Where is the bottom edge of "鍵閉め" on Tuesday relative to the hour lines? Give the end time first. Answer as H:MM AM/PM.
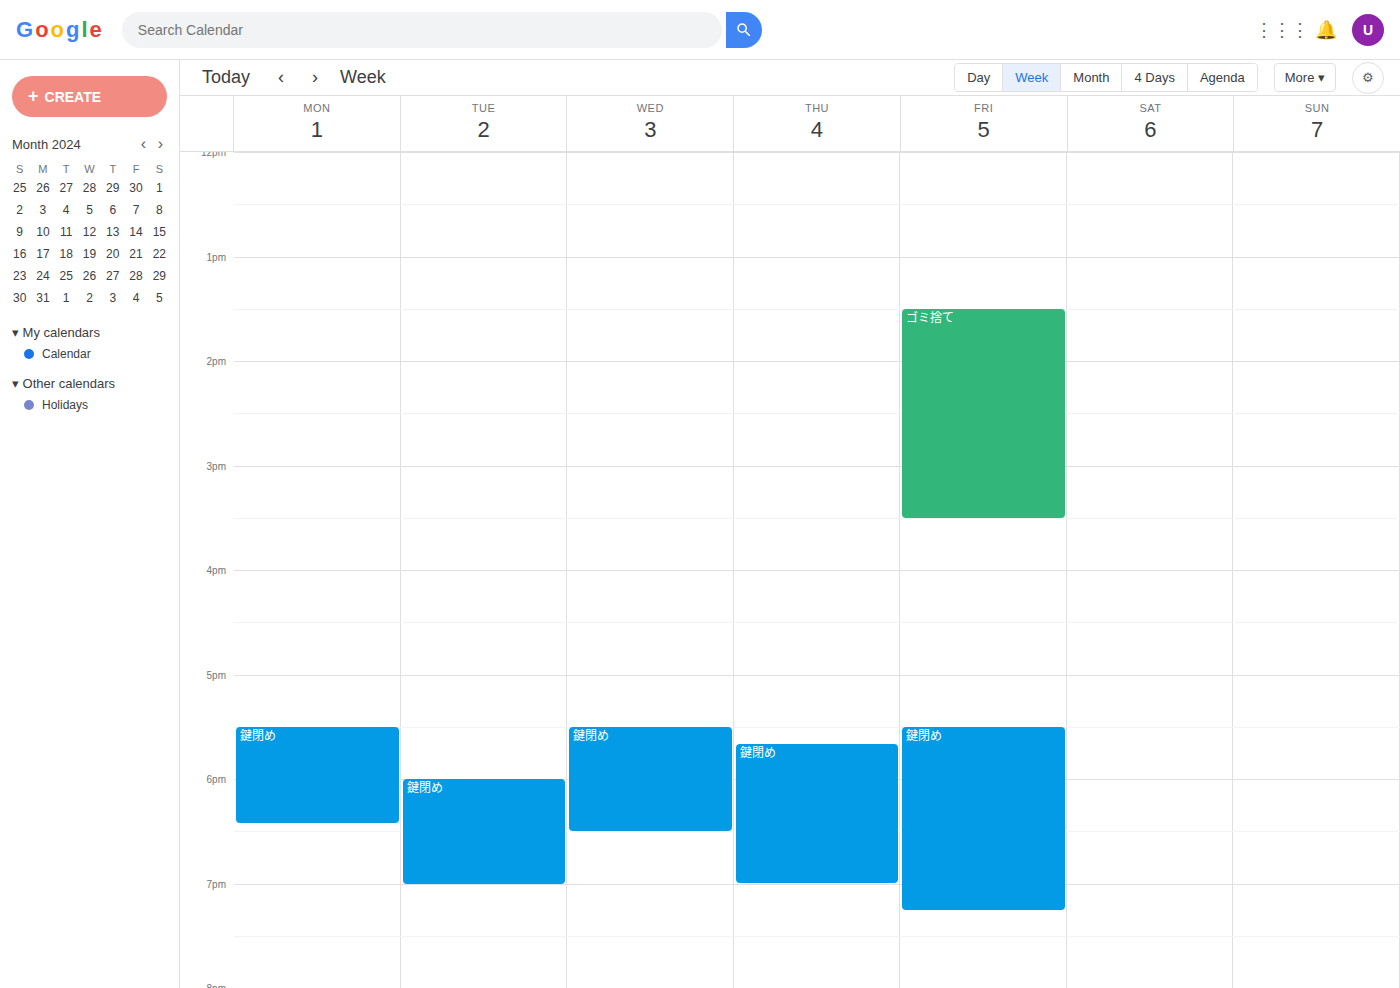
7:00 PM -- exactly on the 7 PM line.